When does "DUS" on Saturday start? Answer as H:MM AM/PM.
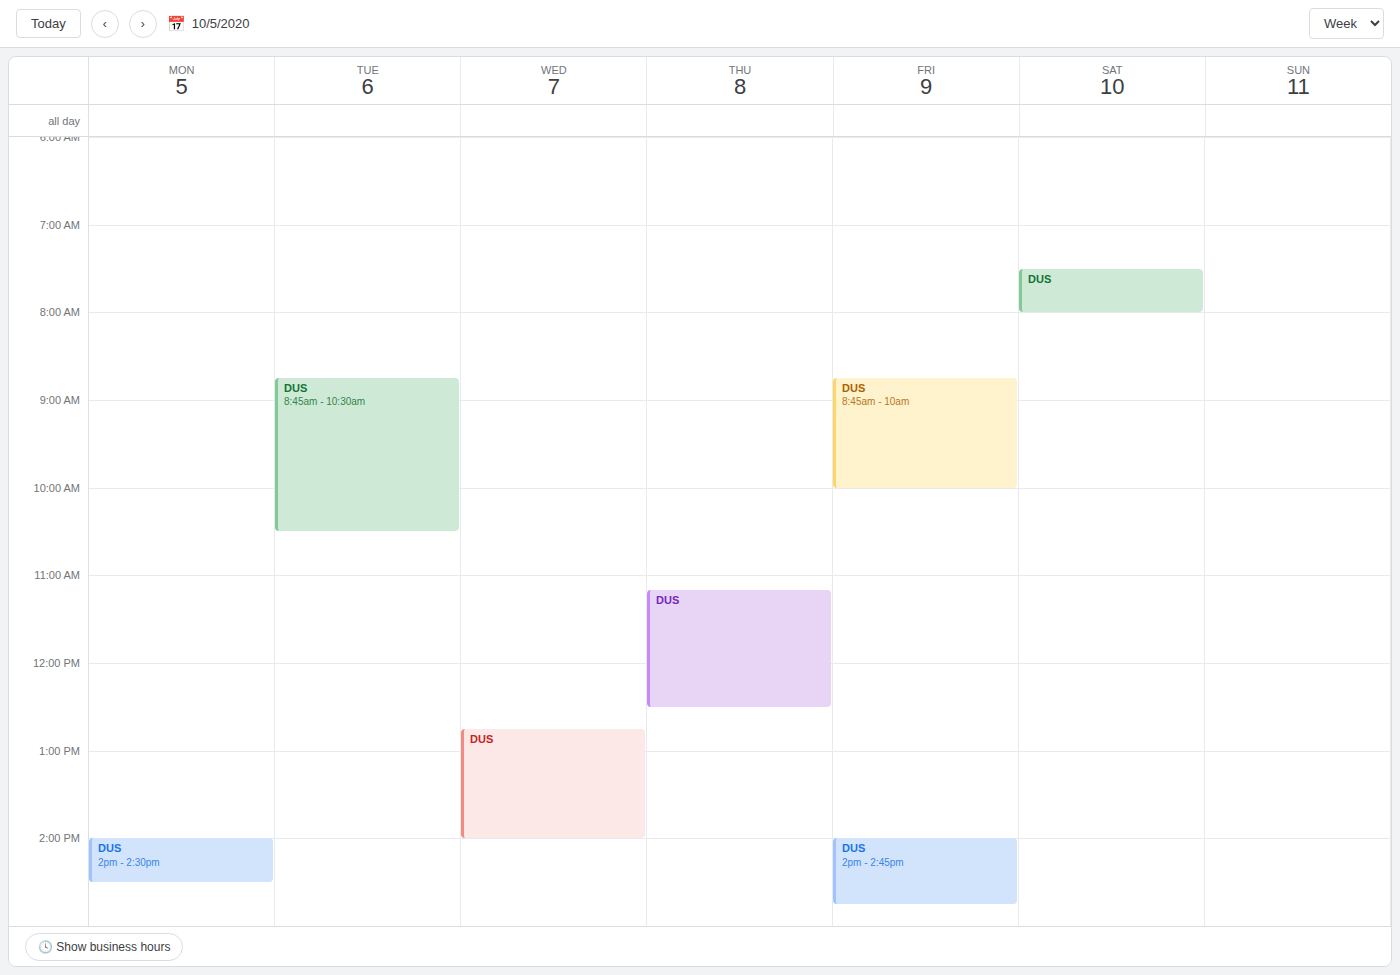
7:30 AM